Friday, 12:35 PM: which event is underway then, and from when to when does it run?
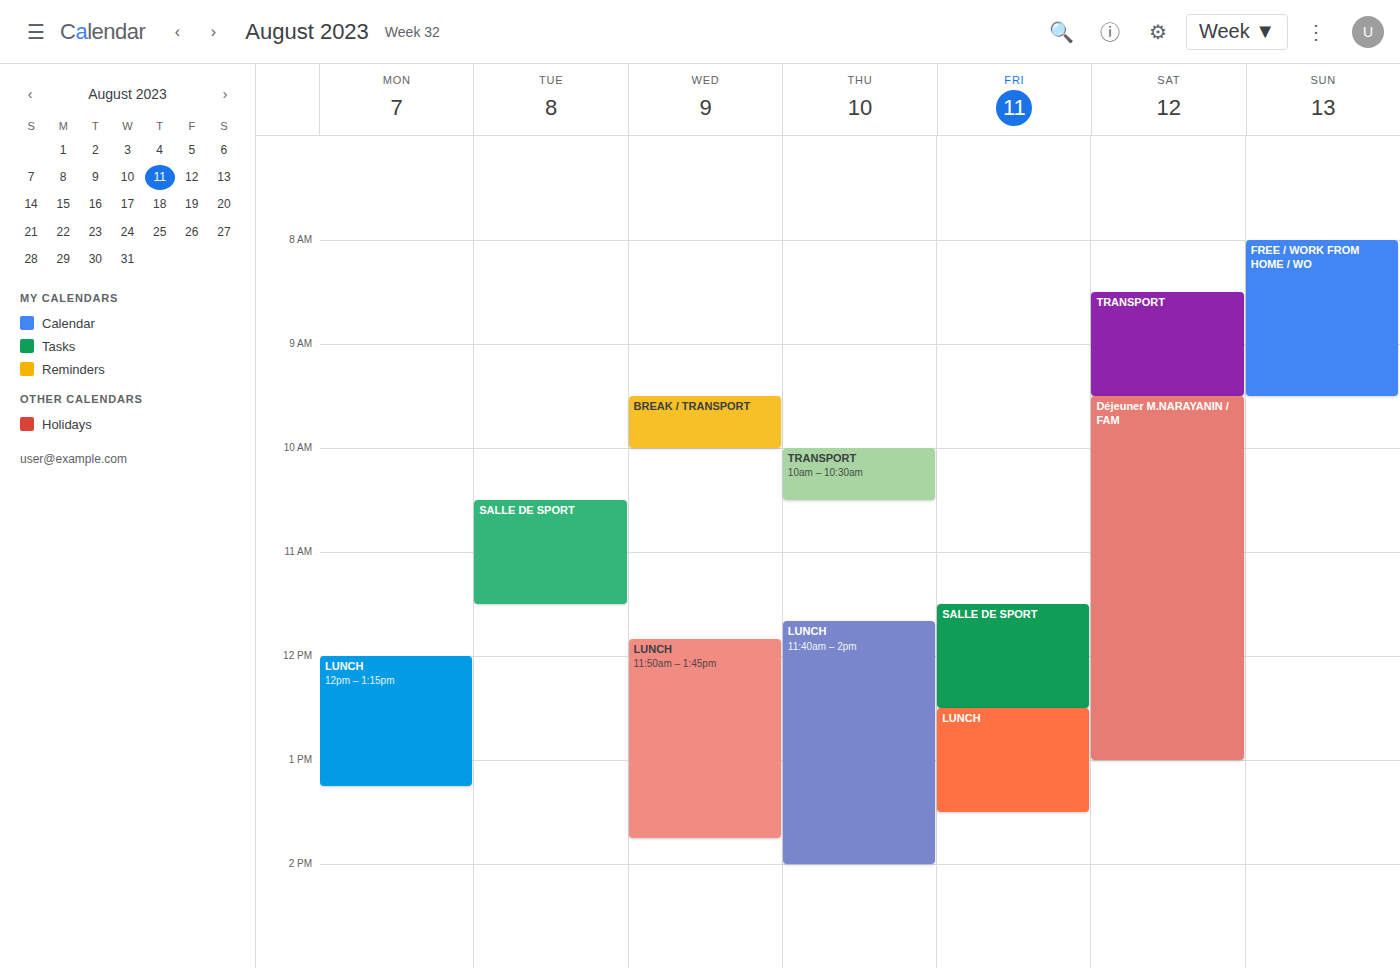
"LUNCH", 12:30 PM to 1:30 PM